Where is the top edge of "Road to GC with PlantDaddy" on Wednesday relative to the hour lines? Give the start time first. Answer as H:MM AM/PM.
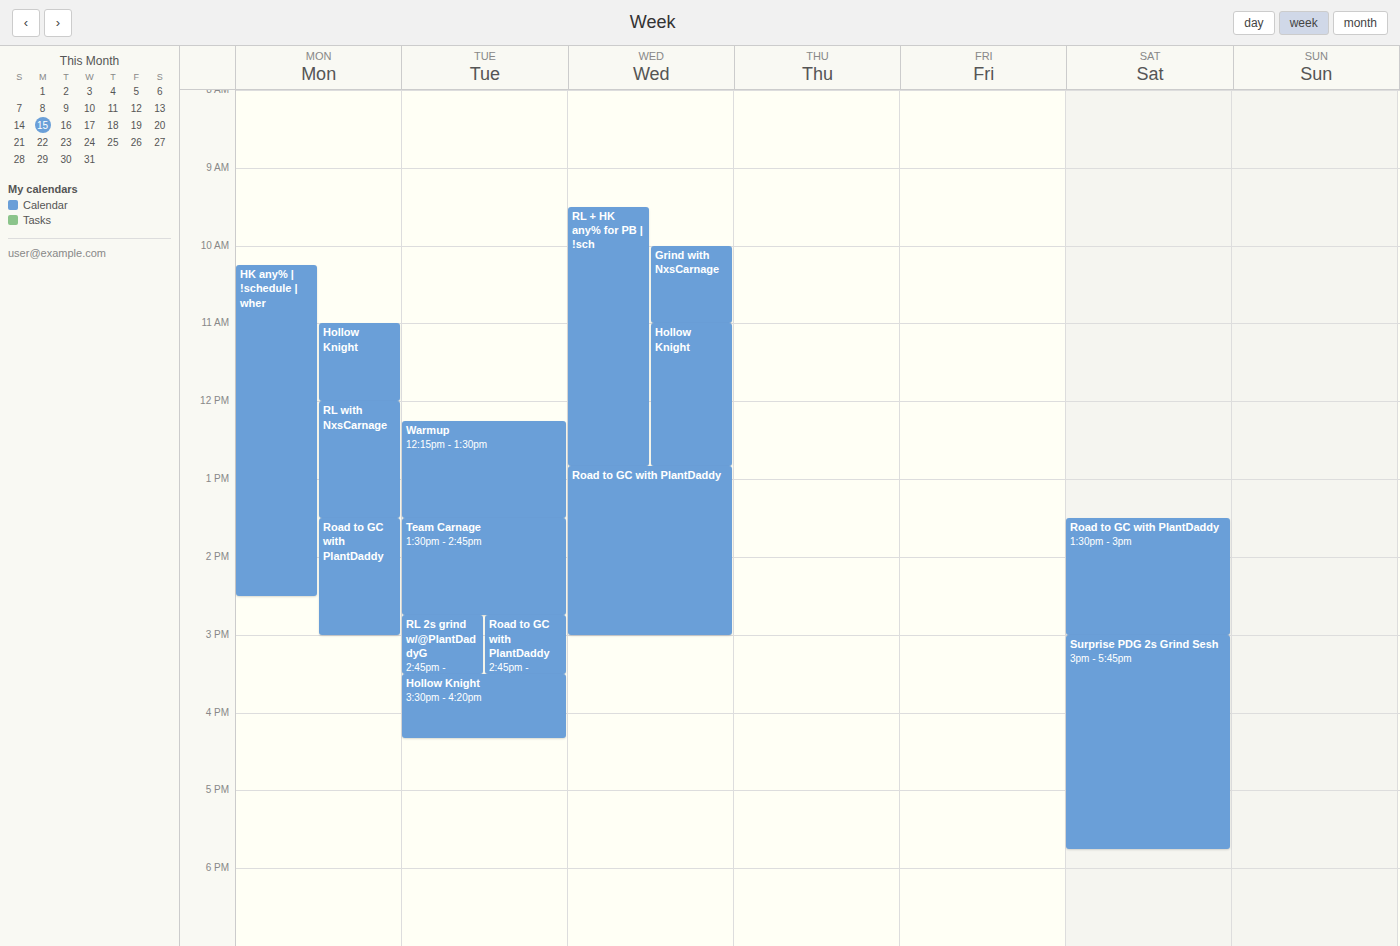
12:50 PM -- neither: 50 minutes below the 12 PM line and 10 minutes above the 1 PM line.